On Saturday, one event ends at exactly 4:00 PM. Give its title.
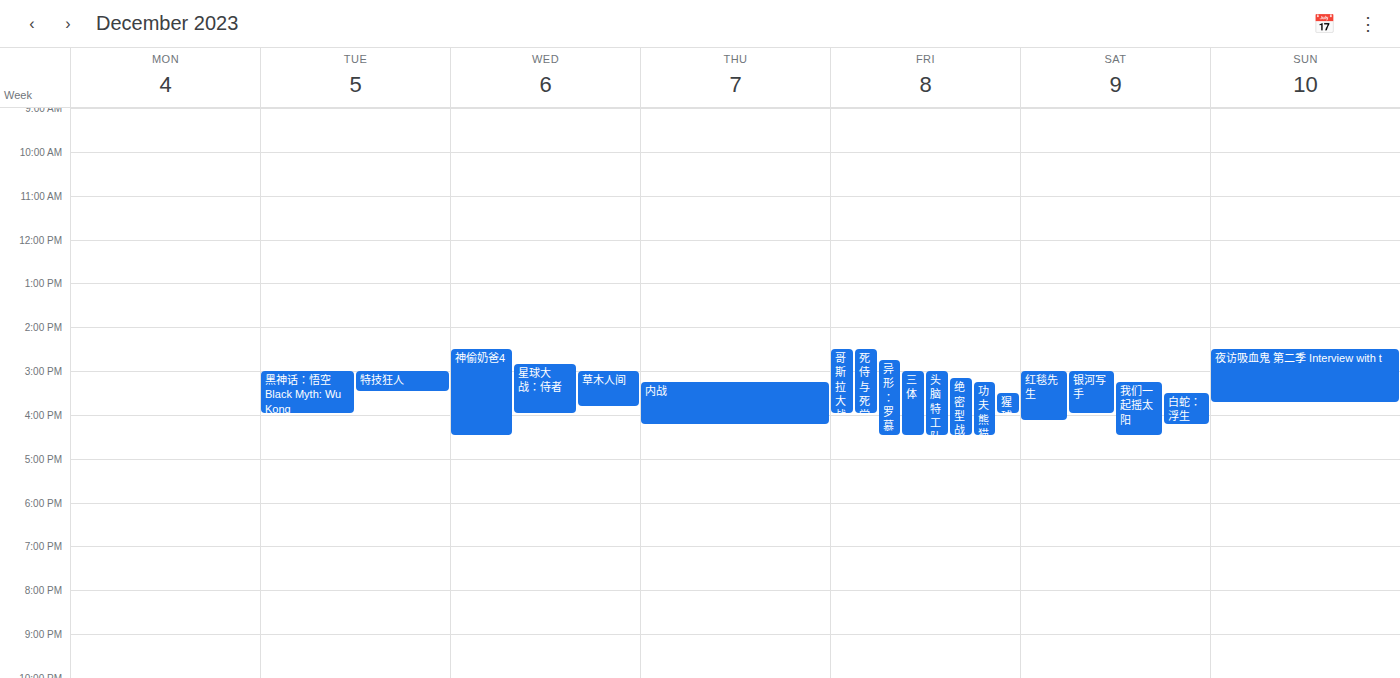
"银河写手"